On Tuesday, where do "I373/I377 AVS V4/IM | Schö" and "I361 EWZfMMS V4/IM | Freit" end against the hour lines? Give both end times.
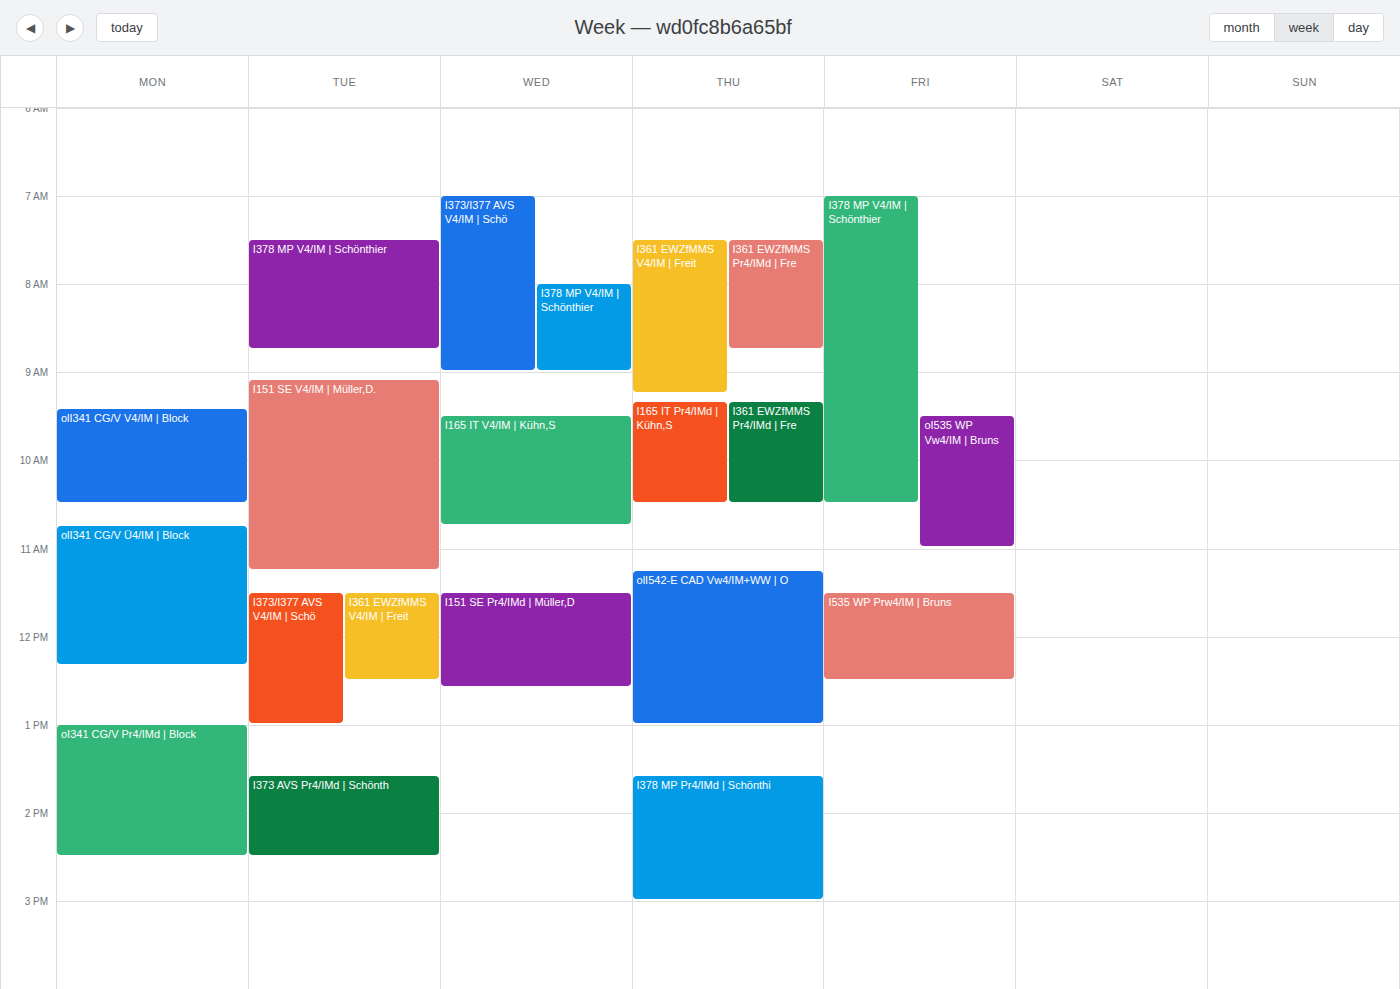
"I373/I377 AVS V4/IM | Schö": 13:00, exactly on the 13:00 line. "I361 EWZfMMS V4/IM | Freit": 12:30, halfway between the 12:00 and 13:00 lines.